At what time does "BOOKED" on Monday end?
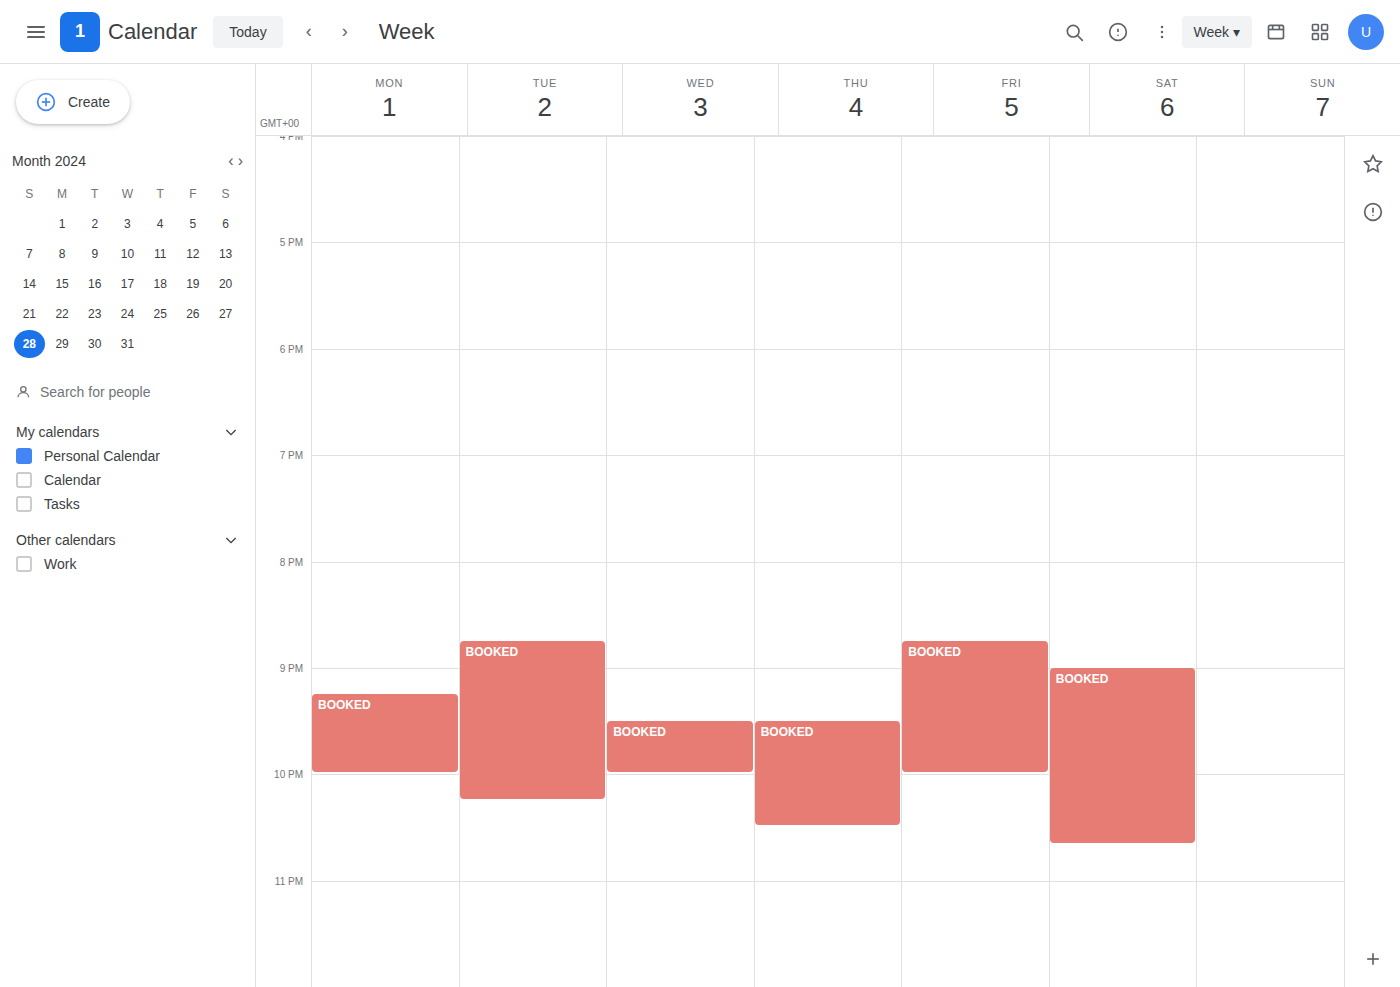
10:00 PM